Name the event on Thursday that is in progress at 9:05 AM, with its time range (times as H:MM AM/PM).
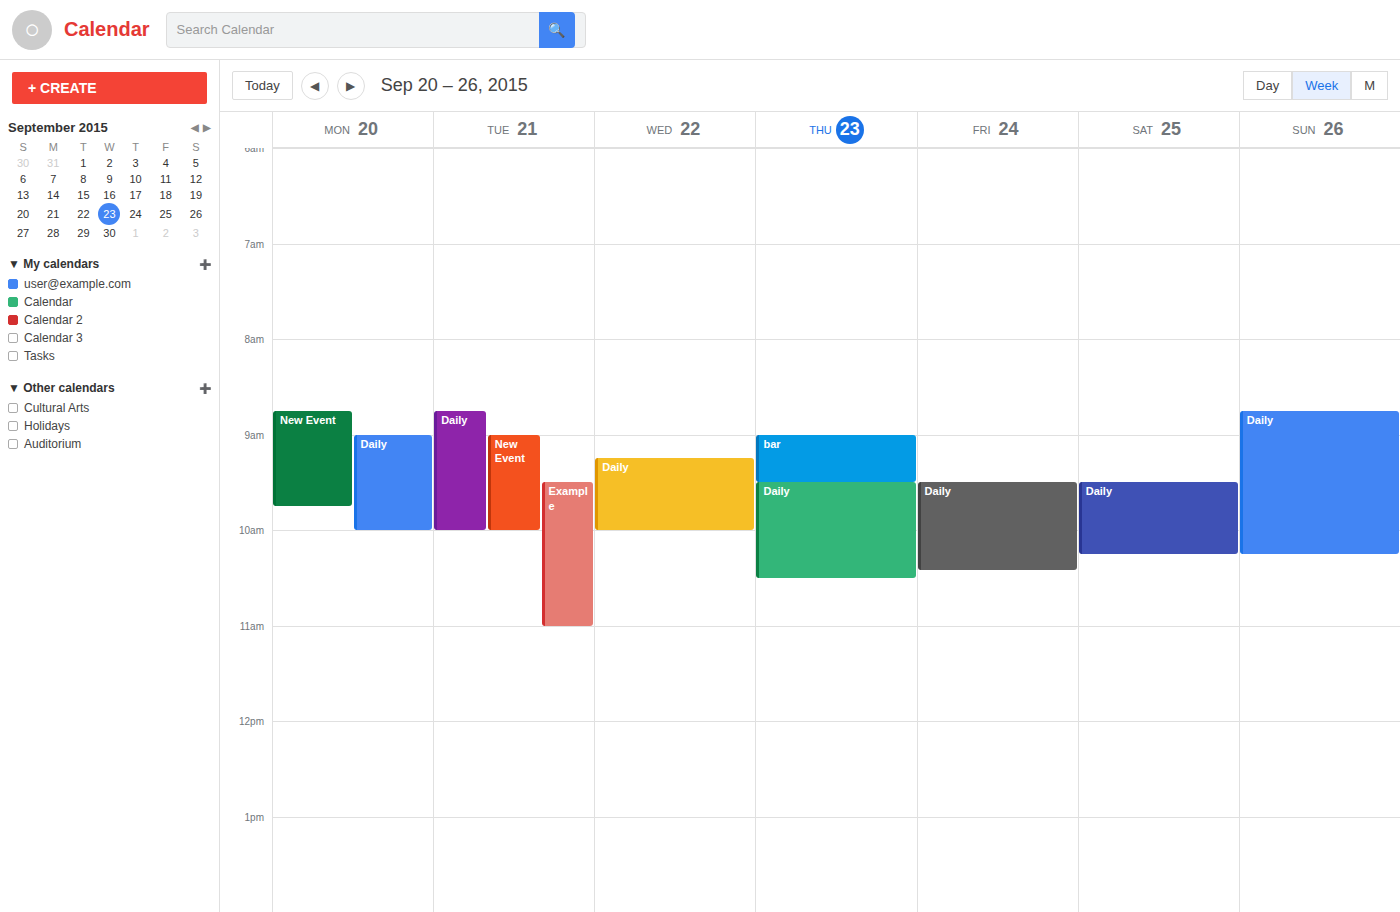
"bar", 9:00 AM to 9:30 AM